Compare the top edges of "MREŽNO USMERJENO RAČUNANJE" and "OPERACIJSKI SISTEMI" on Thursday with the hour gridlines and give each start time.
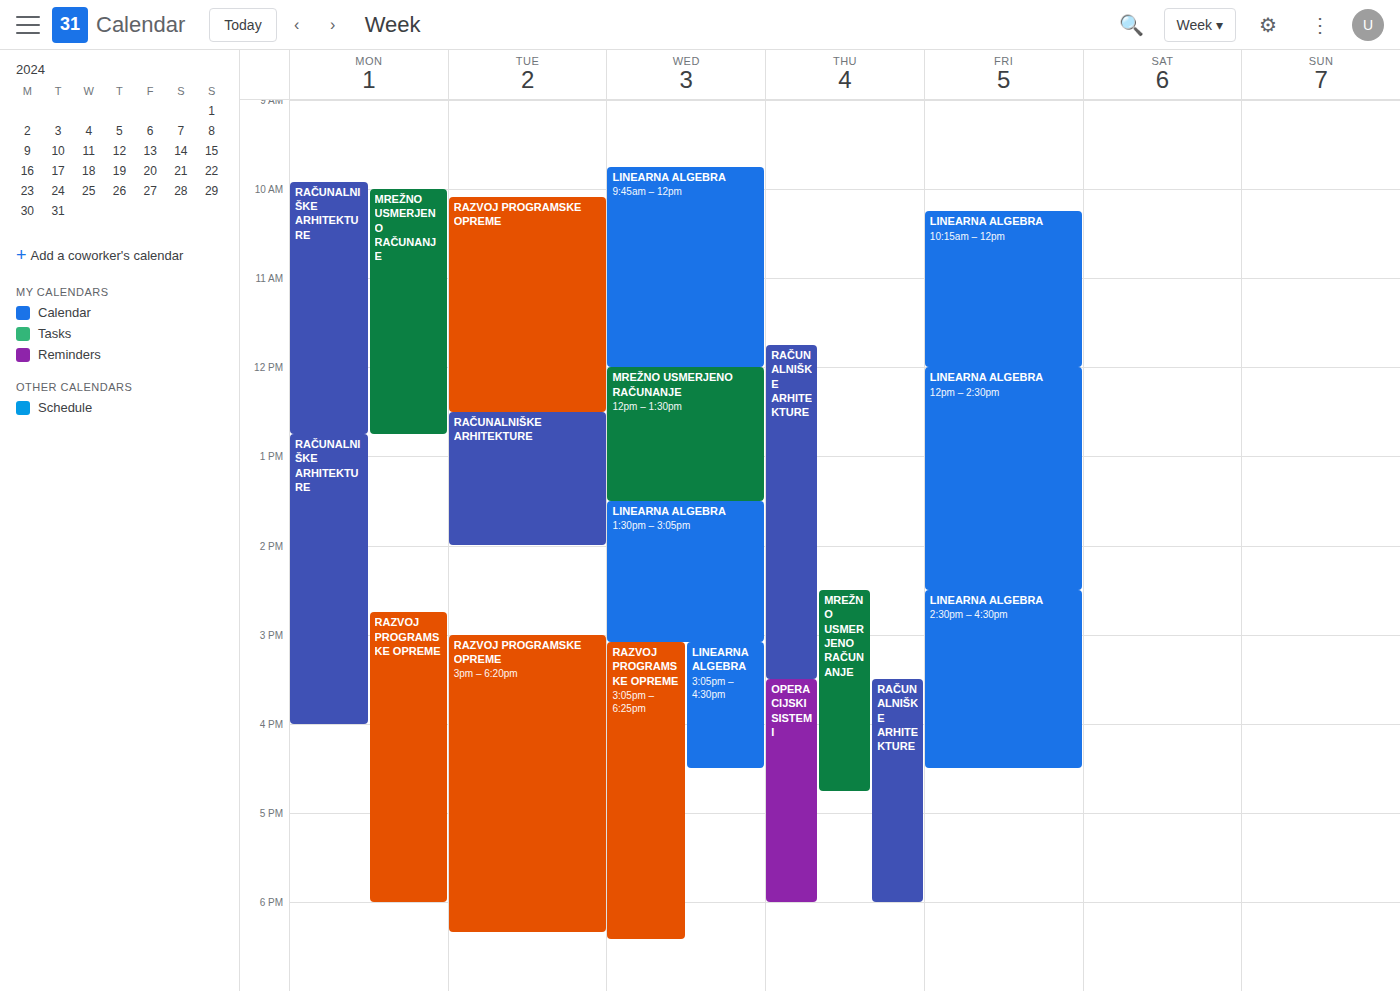
"MREŽNO USMERJENO RAČUNANJE": 2:30 PM, halfway between the 2 PM and 3 PM lines. "OPERACIJSKI SISTEMI": 3:30 PM, halfway between the 3 PM and 4 PM lines.